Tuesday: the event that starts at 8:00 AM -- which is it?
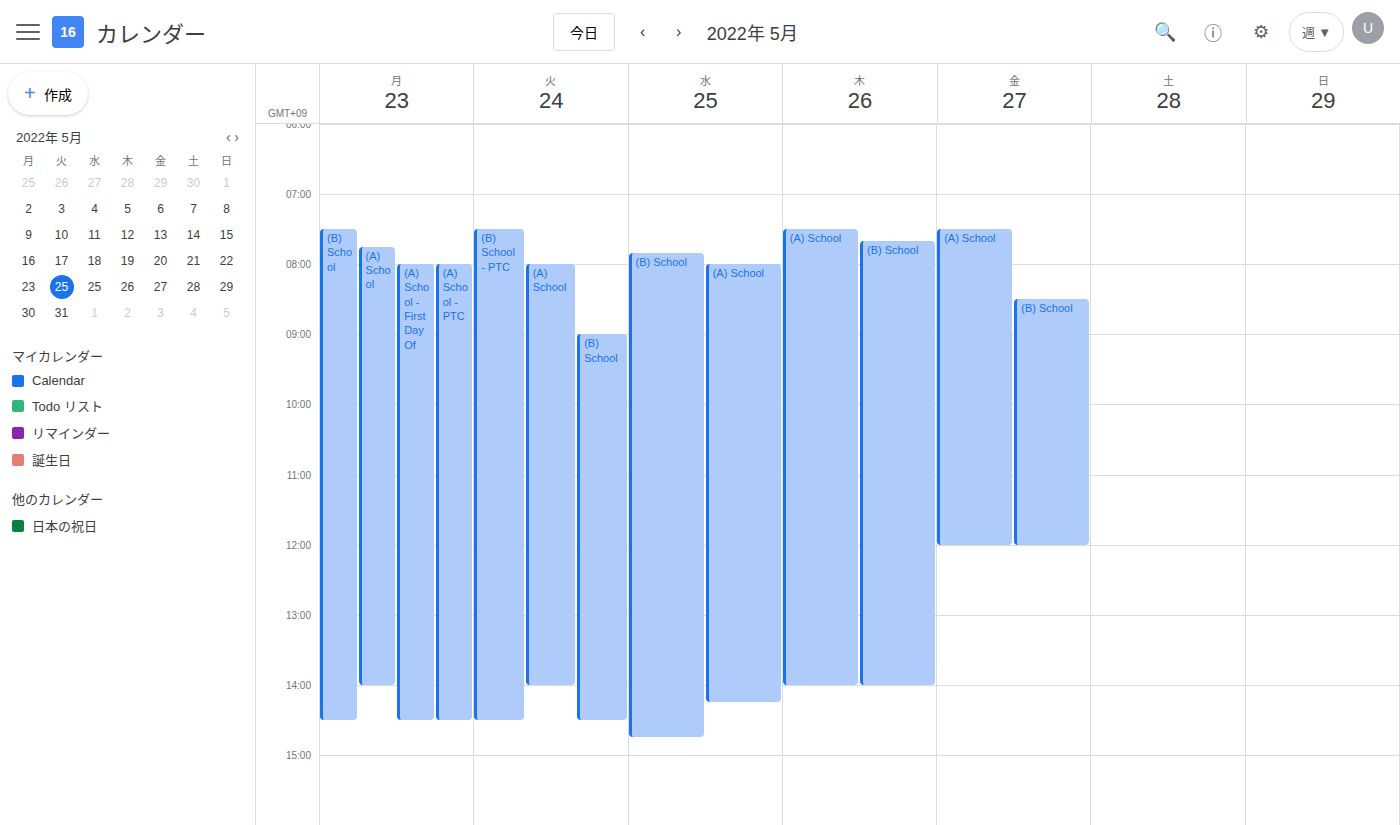
"(A) School"